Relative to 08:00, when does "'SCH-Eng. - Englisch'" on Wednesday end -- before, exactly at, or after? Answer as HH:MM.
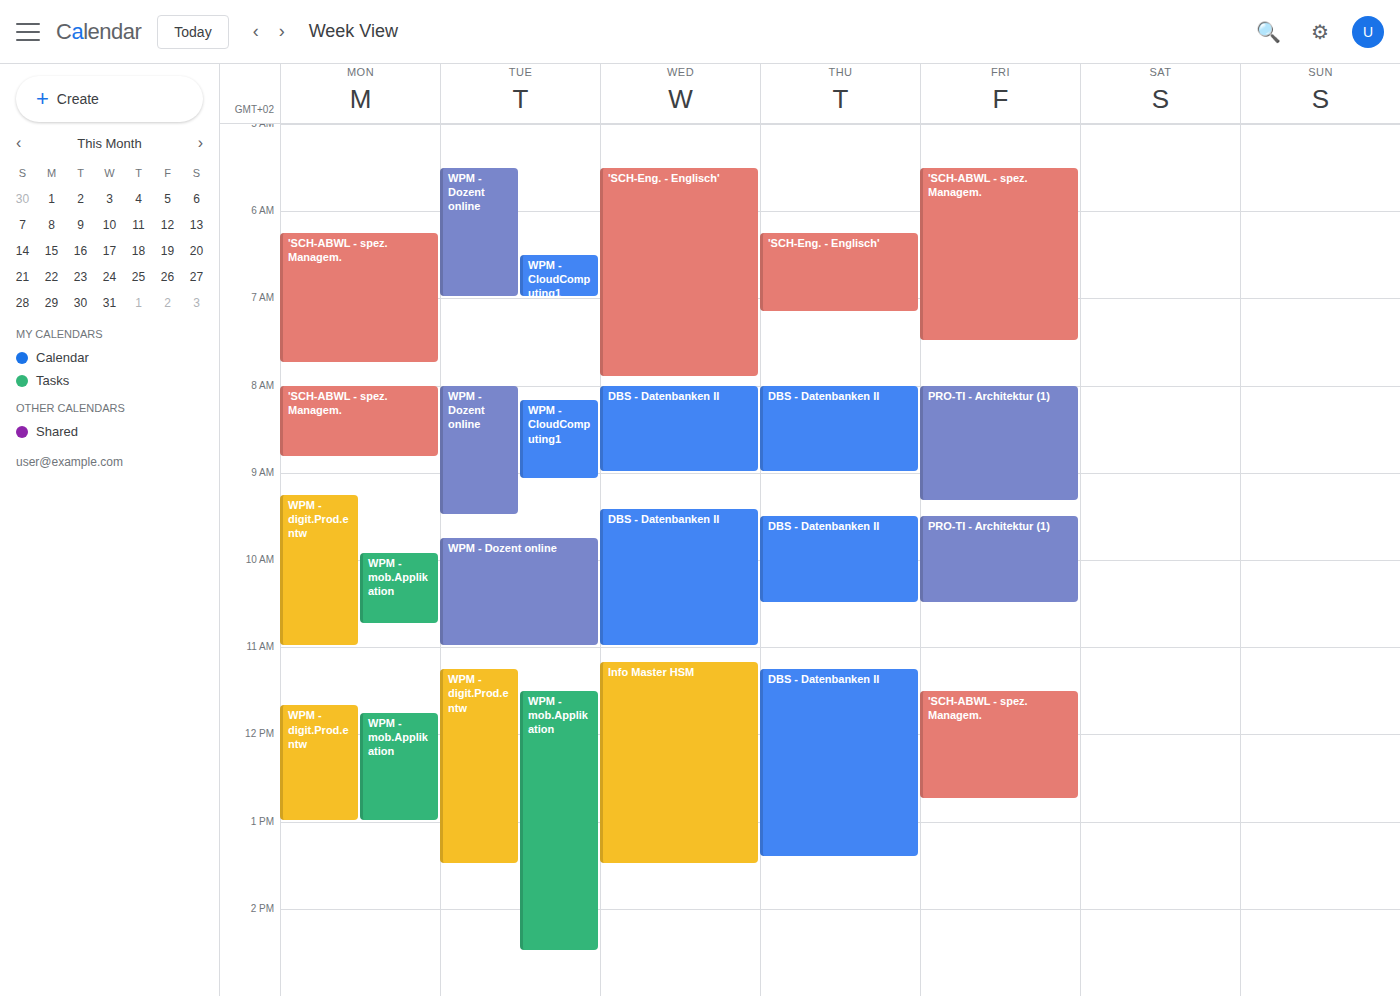
07:55 -- before 08:00, 5 minutes above the 08:00 line.